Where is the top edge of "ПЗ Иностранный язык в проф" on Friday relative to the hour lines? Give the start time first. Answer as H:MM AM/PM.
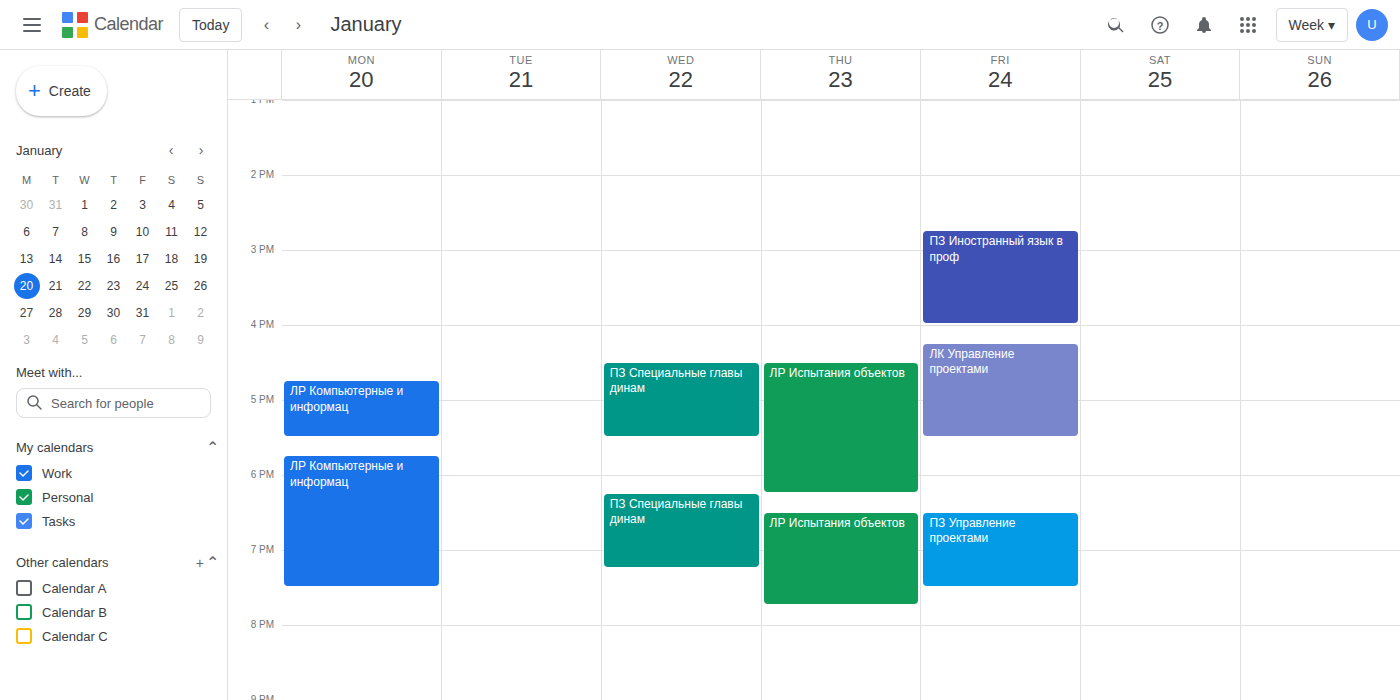
2:45 PM -- neither: three quarters of the way from the 2 PM line to the 3 PM line.